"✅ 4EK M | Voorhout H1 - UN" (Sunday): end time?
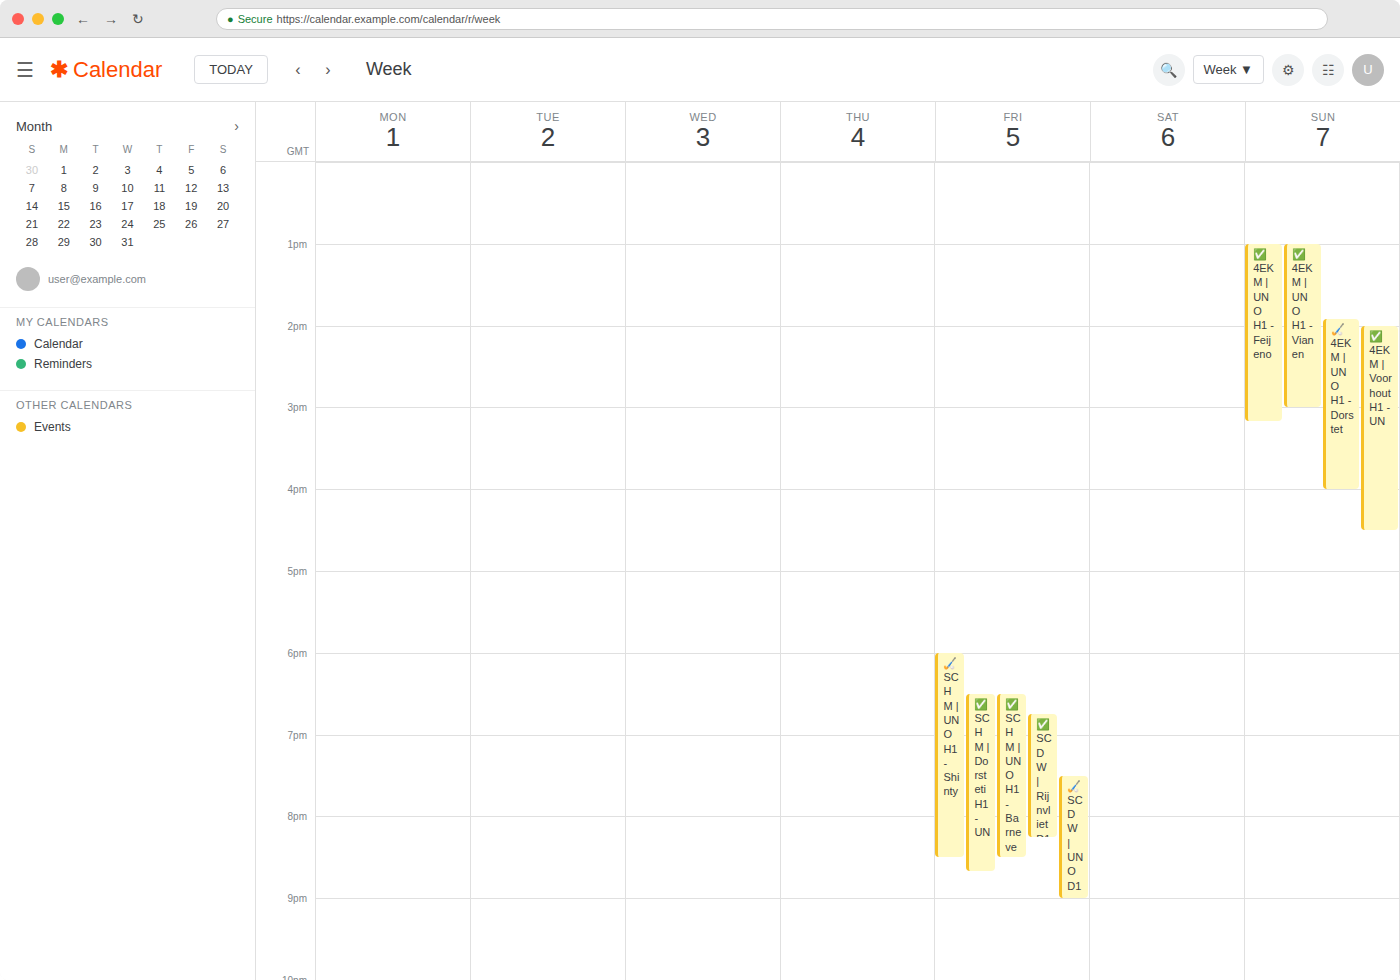
4:30 PM